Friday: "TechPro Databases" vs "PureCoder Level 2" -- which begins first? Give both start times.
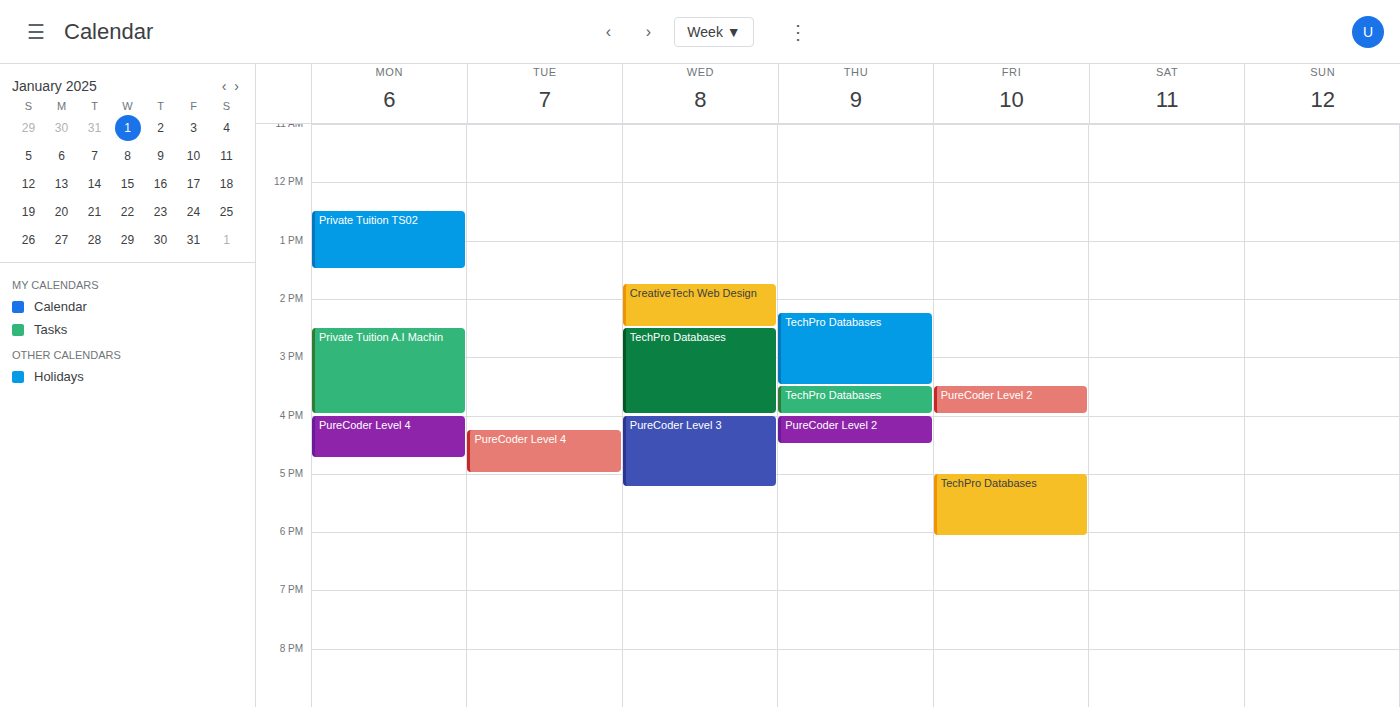
"PureCoder Level 2" 3:30 PM; "TechPro Databases" 5:00 PM.